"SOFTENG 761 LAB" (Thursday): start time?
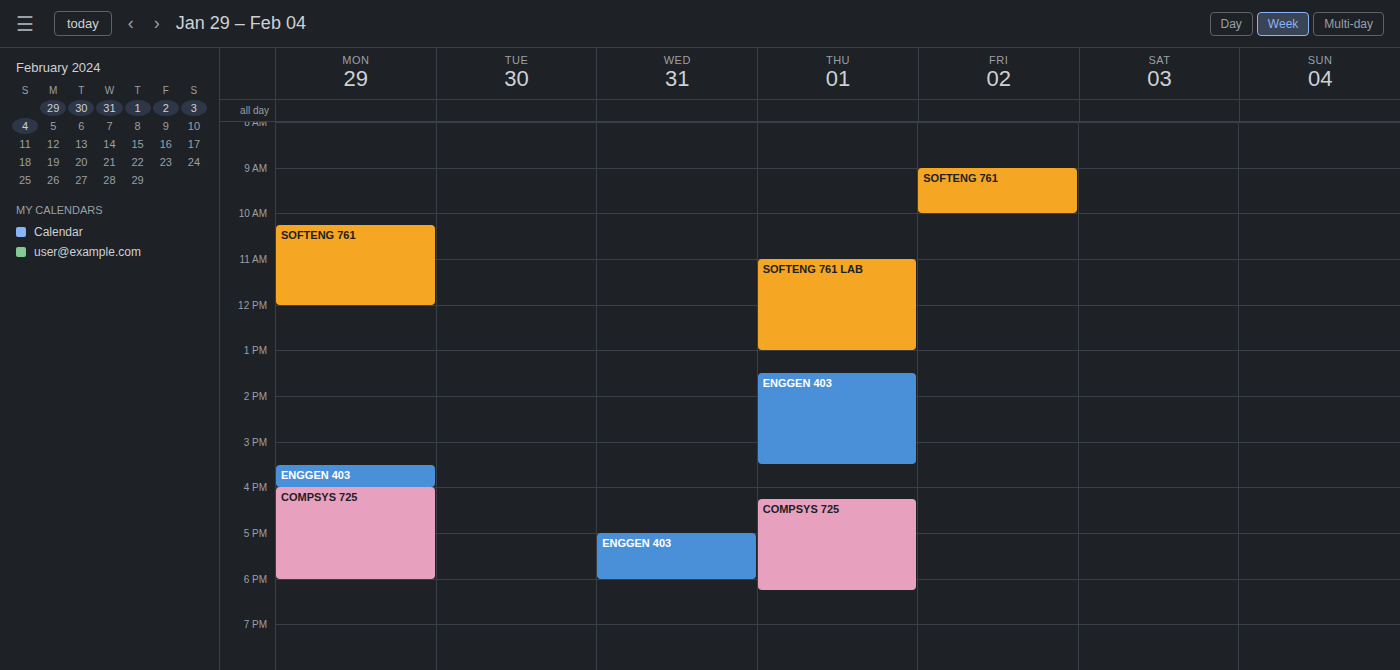
11:00 AM